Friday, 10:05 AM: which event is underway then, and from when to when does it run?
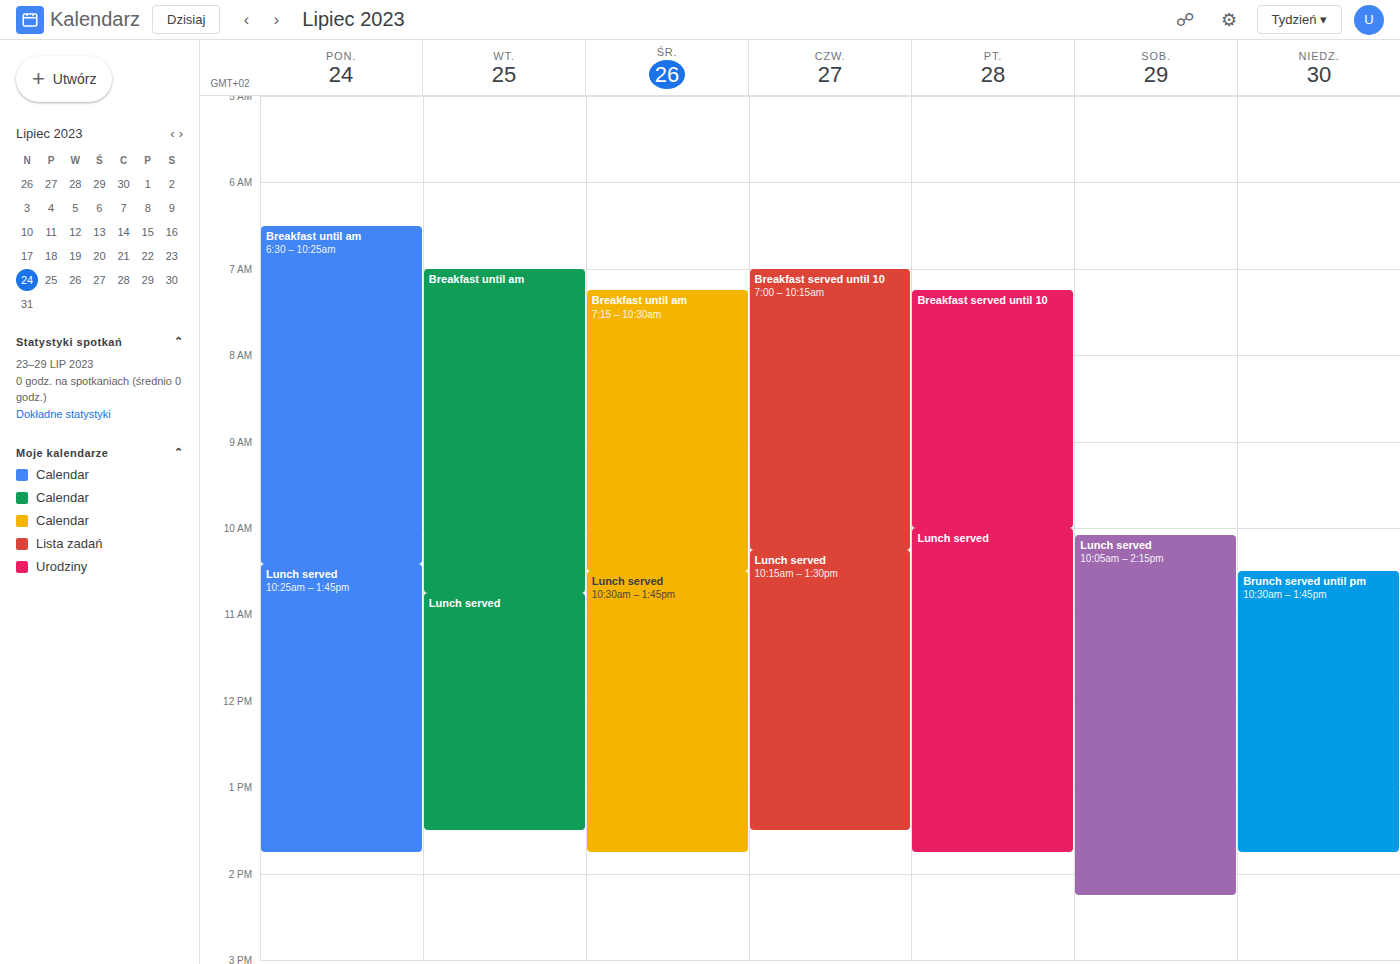
"Lunch served", 10:00 AM to 1:45 PM